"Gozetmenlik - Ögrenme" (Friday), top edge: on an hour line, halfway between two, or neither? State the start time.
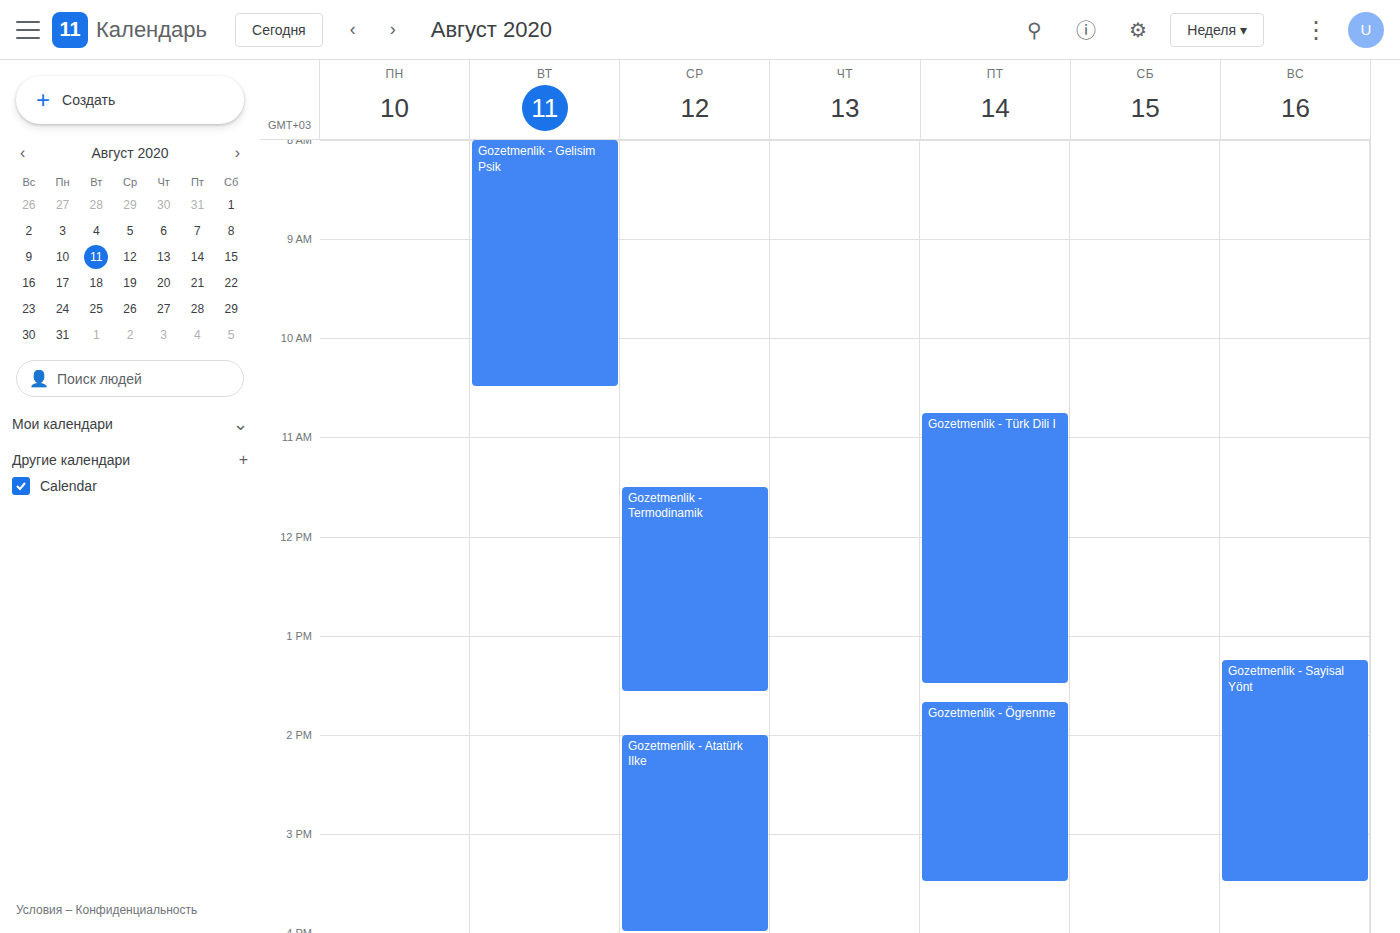
1:40 PM -- neither: 40 minutes below the 1 PM line and 20 minutes above the 2 PM line.